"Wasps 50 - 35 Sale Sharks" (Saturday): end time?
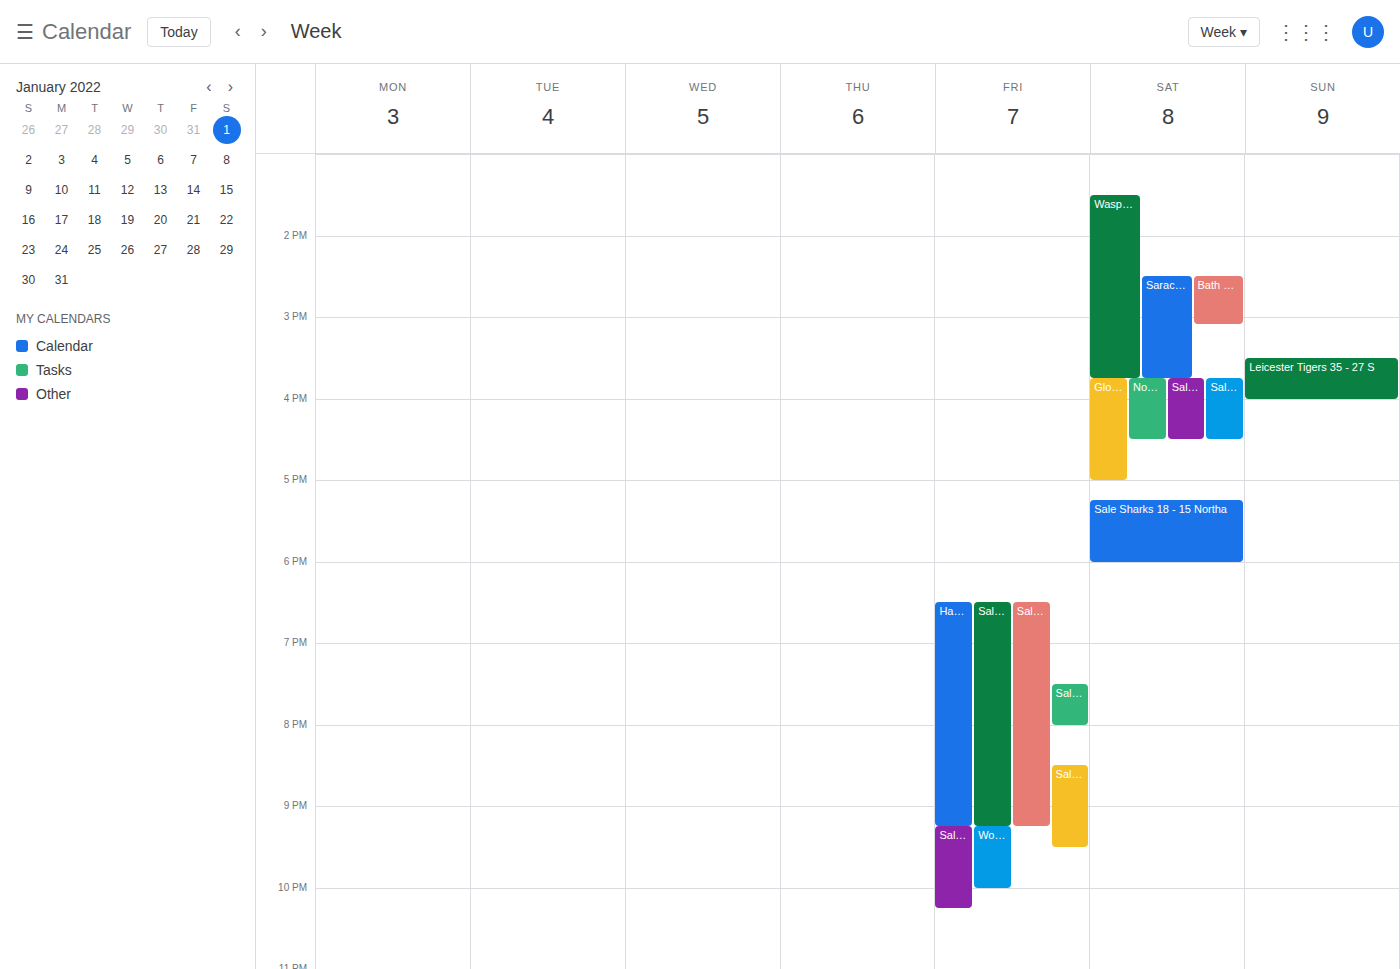
3:45 PM